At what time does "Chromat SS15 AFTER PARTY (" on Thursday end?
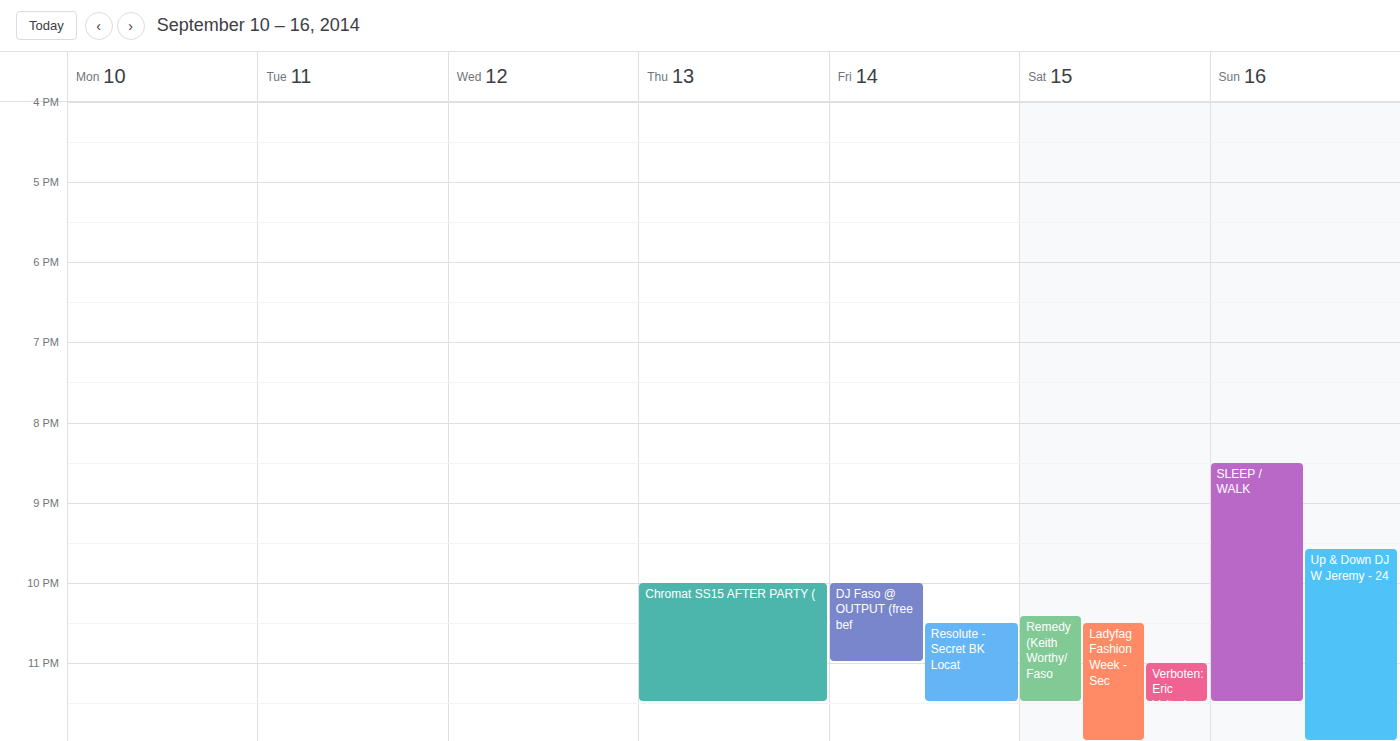
11:30 PM